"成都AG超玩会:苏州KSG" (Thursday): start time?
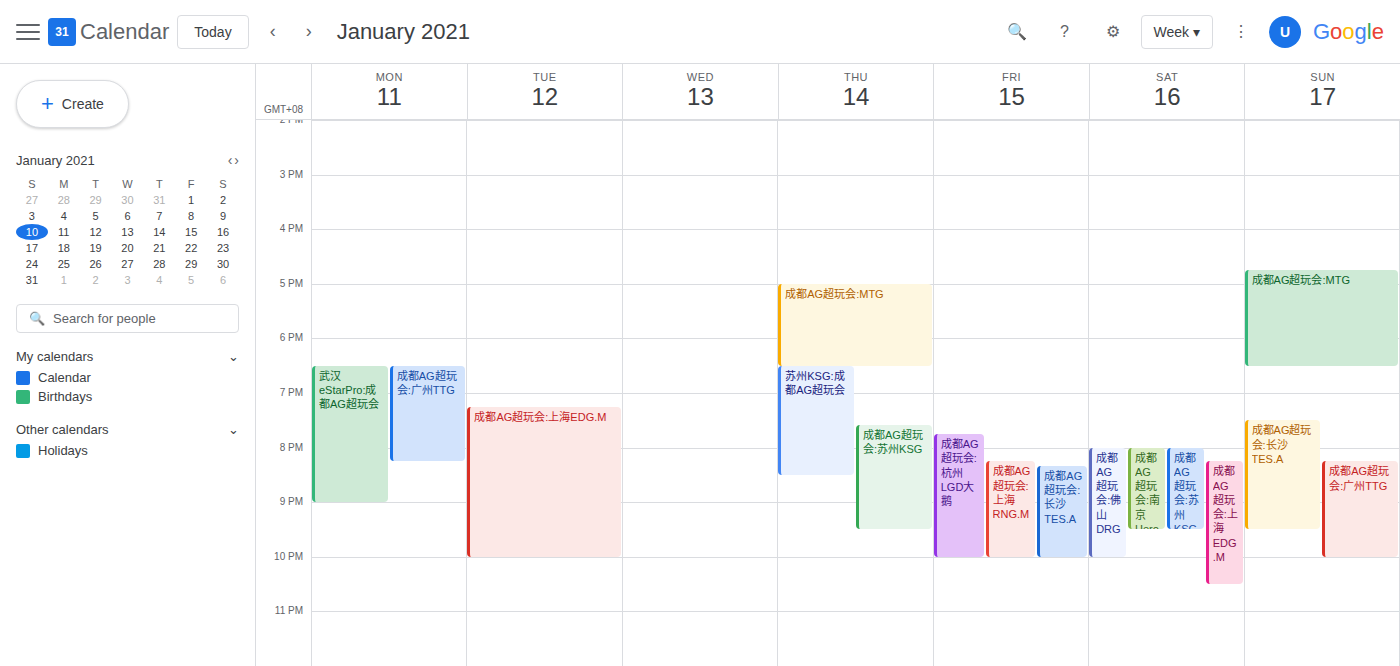
19:35